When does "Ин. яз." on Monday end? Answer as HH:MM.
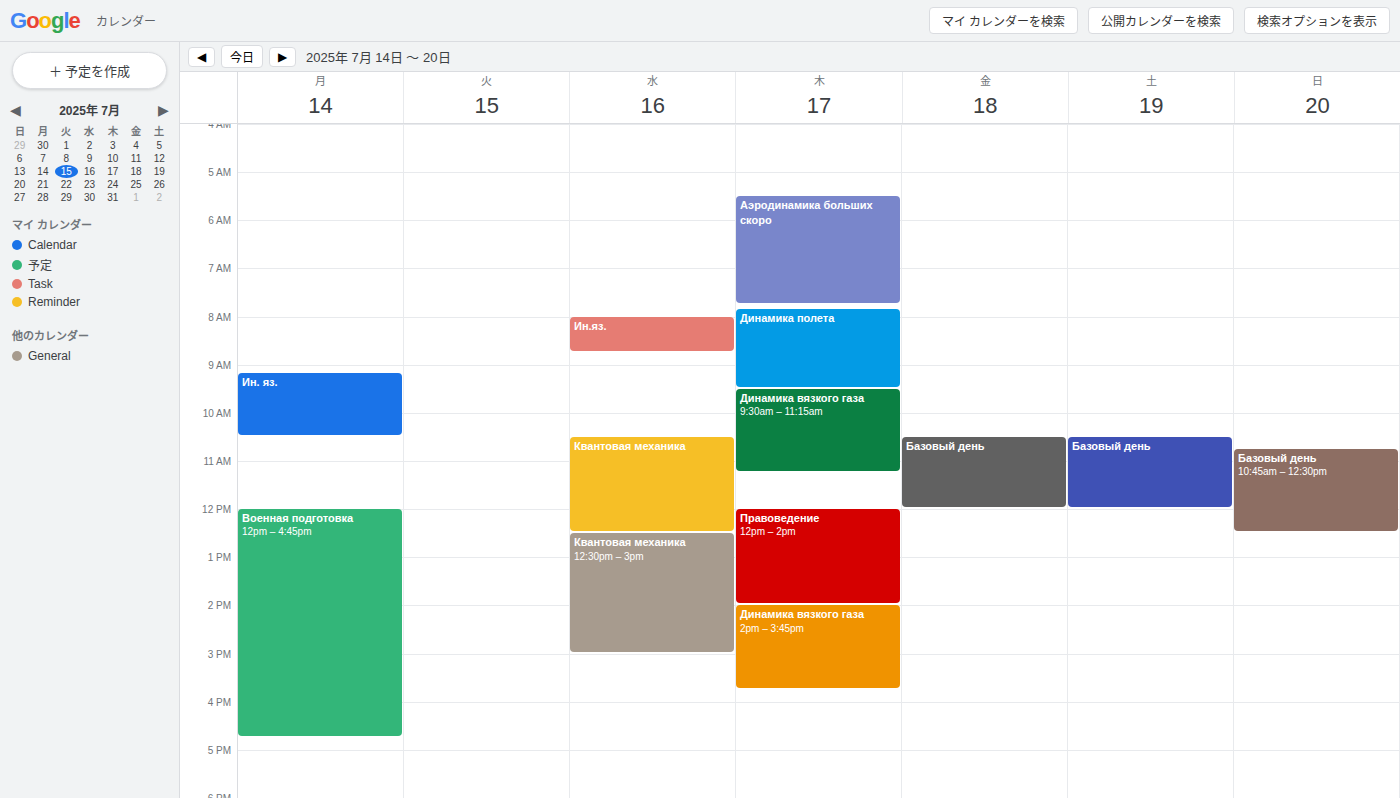
10:30